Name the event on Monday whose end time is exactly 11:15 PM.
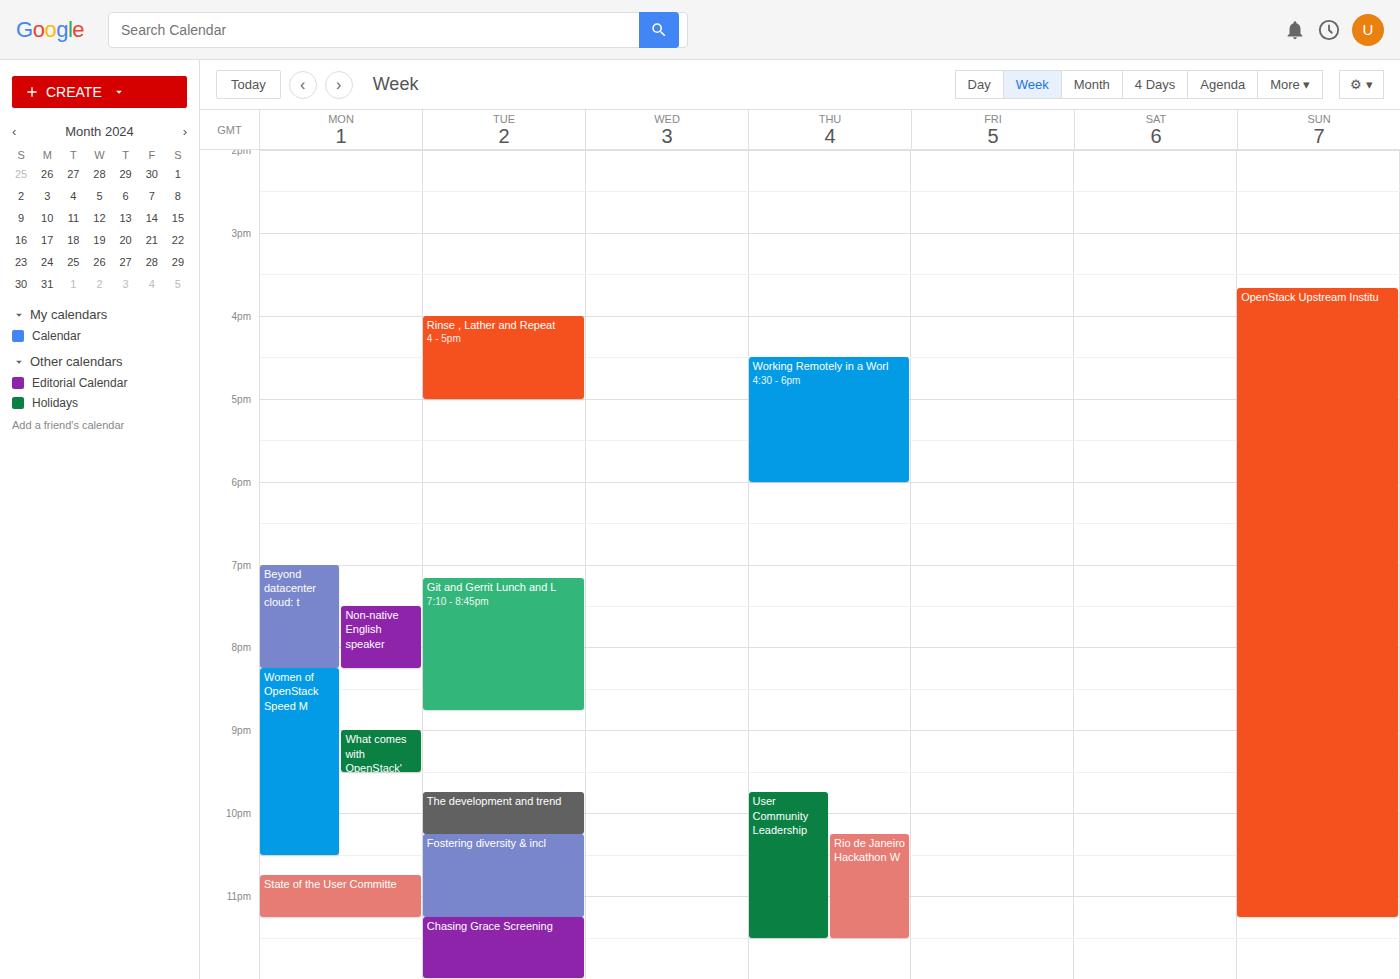
"State of the User Committe"